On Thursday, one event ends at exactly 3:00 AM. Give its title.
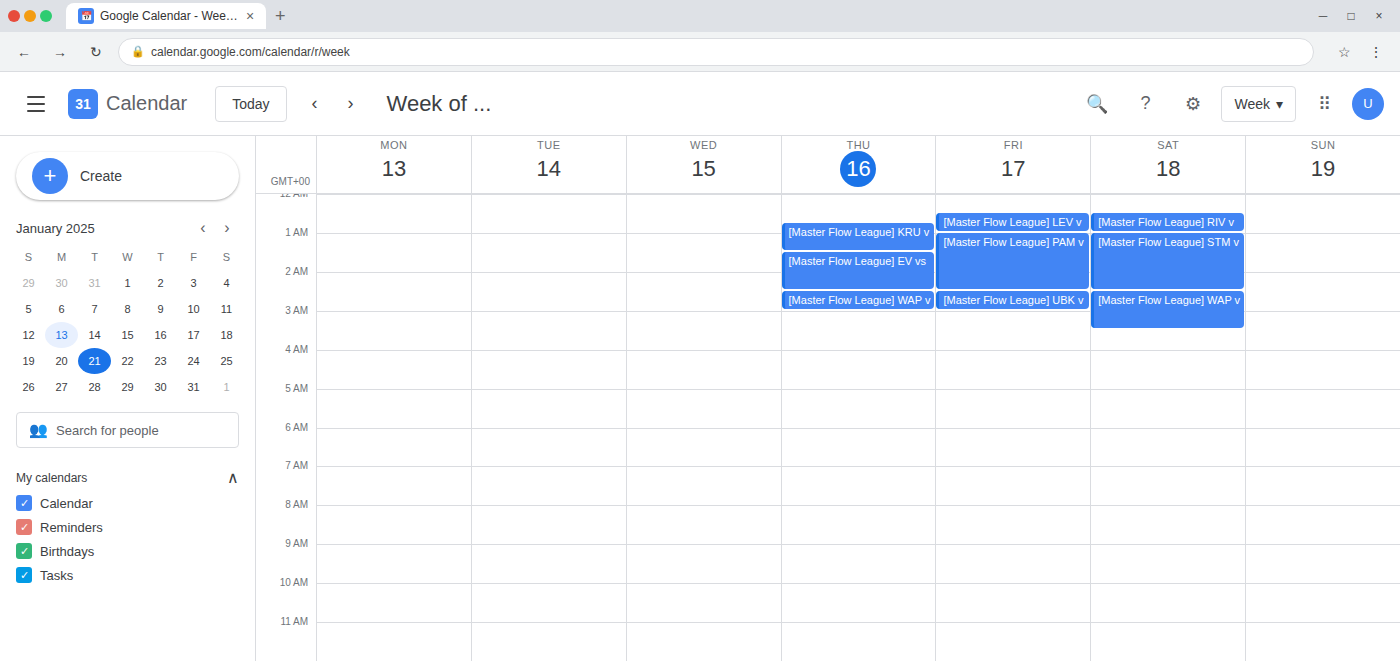
"[Master Flow League] WAP v"